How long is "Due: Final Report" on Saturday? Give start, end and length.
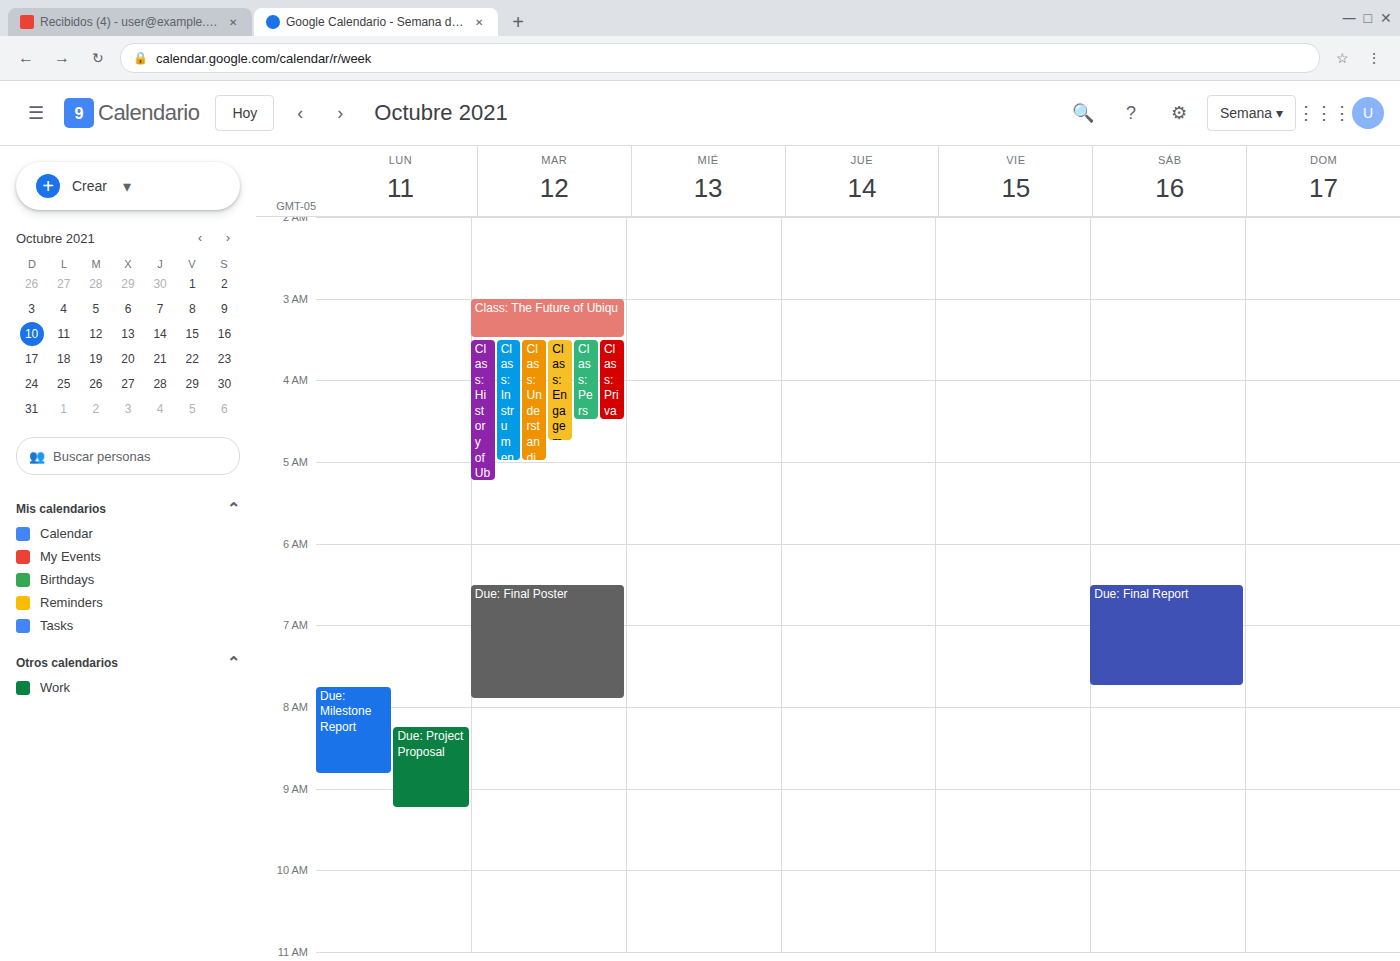
6:30 AM to 7:45 AM, 1 hour 15 minutes